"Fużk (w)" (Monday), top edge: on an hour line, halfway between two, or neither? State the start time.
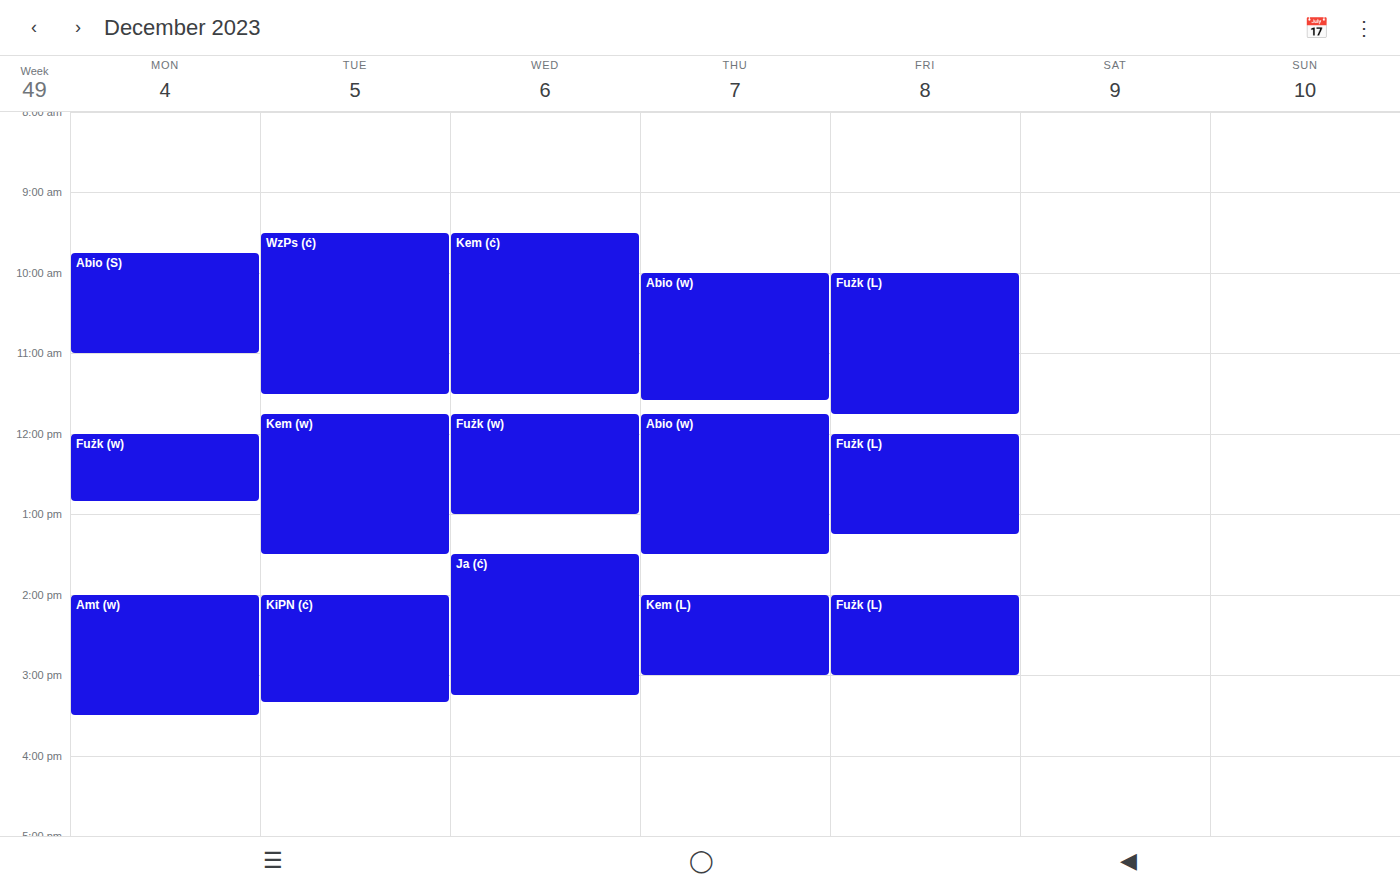
12:00 PM -- exactly on the 12 PM line.